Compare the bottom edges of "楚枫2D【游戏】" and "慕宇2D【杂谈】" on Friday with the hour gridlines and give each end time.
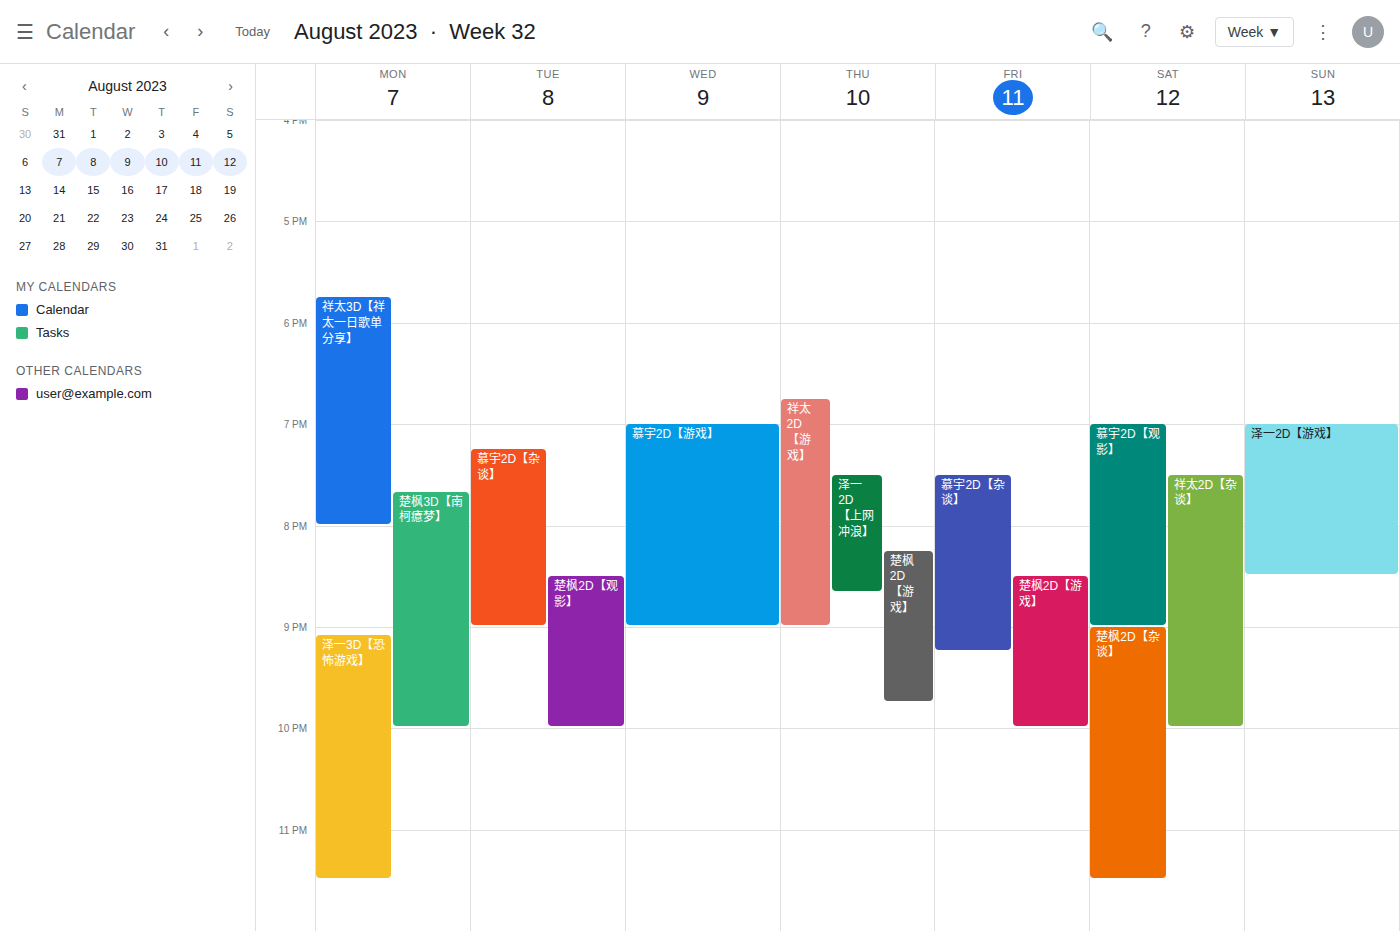
"楚枫2D【游戏】": 10:00 PM, exactly on the 10 PM line. "慕宇2D【杂谈】": 9:15 PM, neither: a quarter of the way from the 9 PM line to the 10 PM line.